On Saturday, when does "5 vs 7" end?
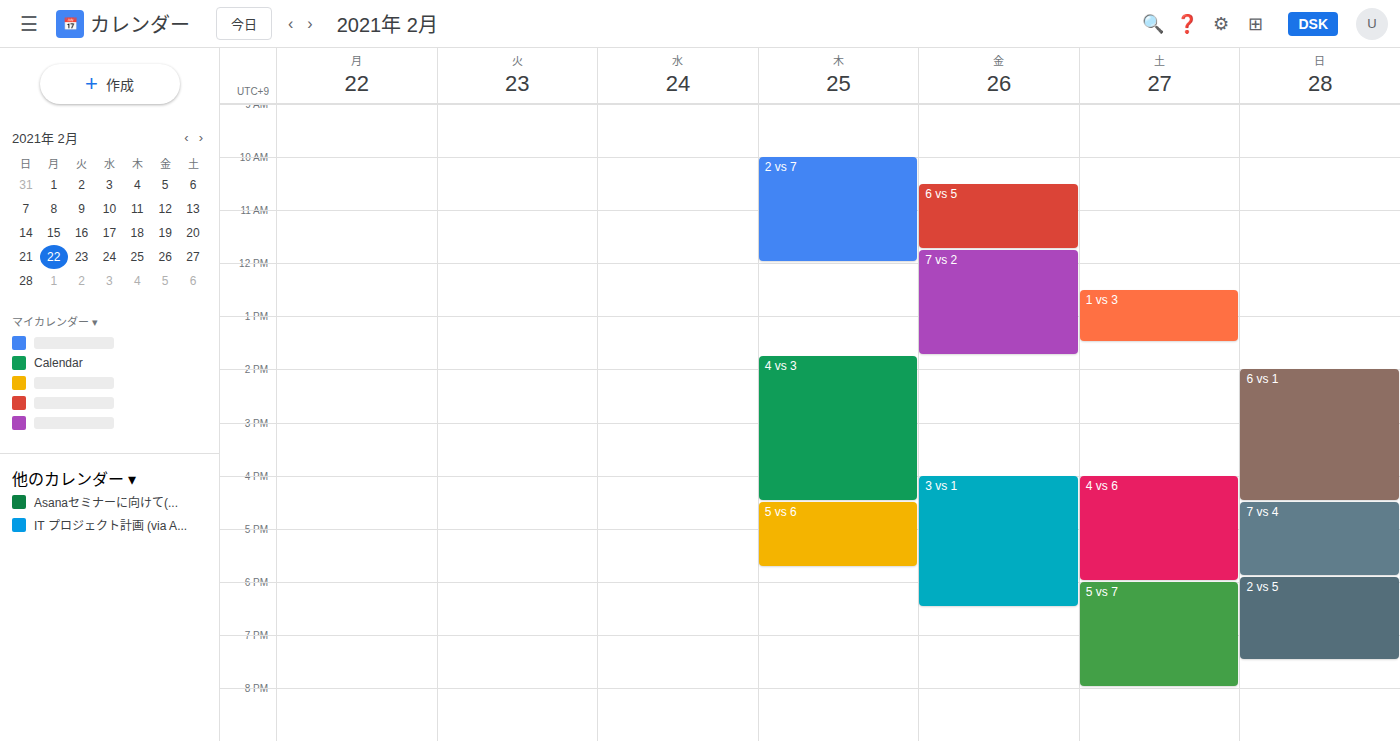
8:00 PM